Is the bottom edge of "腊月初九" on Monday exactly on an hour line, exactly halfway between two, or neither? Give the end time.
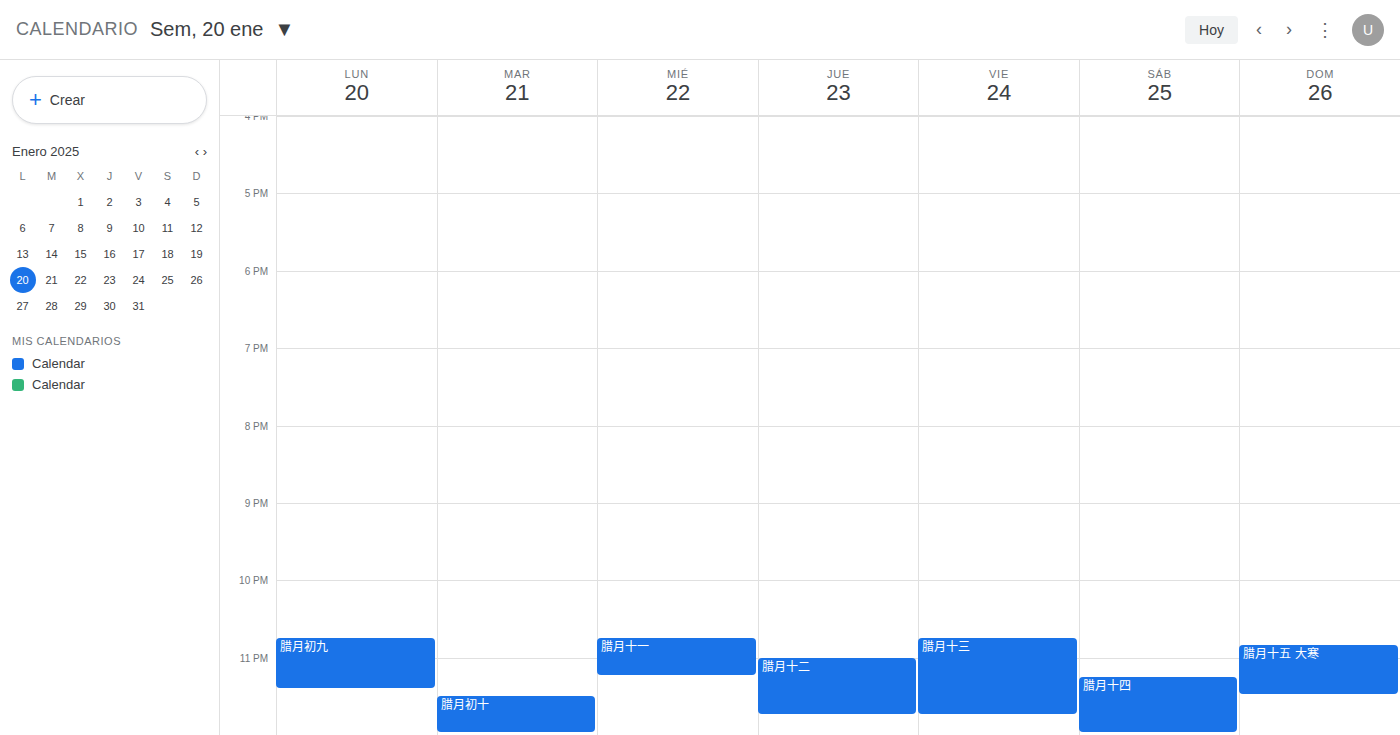
11:25 PM -- neither: 25 minutes below the 11 PM line and 35 minutes above the 12 AM line.